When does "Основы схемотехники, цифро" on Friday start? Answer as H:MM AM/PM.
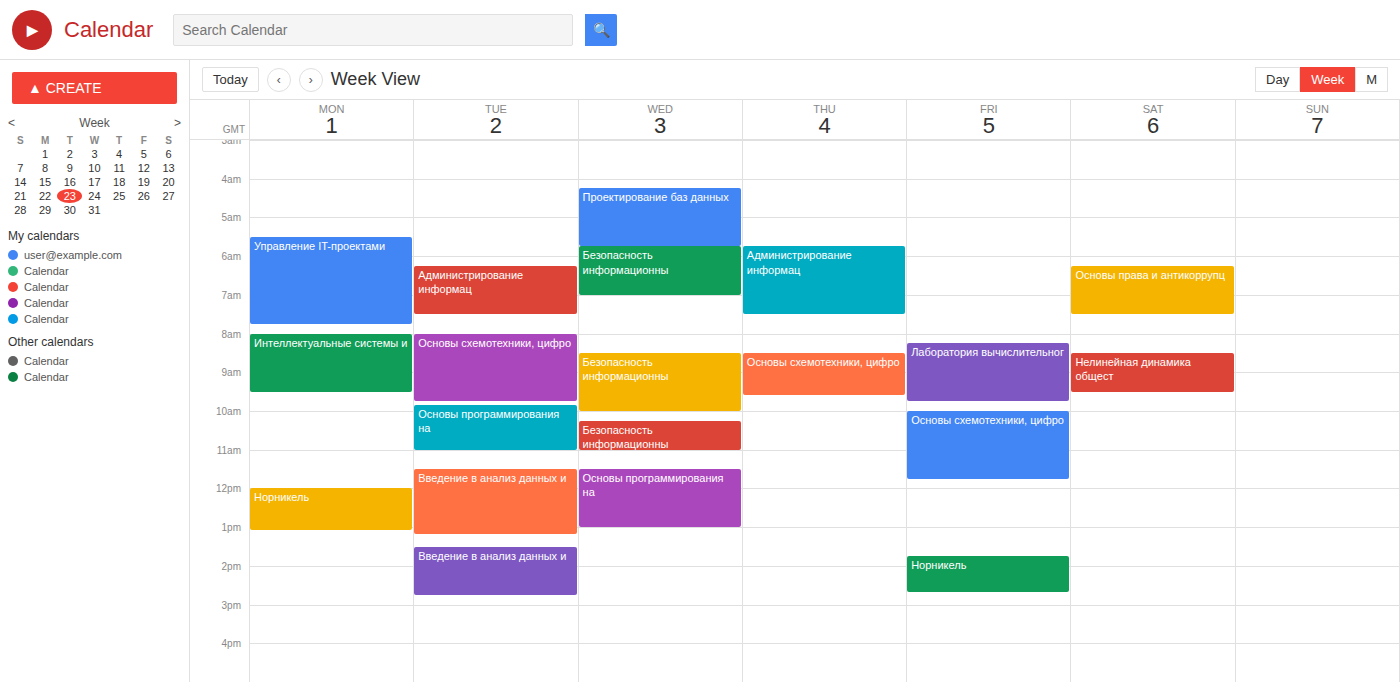
10:00 AM